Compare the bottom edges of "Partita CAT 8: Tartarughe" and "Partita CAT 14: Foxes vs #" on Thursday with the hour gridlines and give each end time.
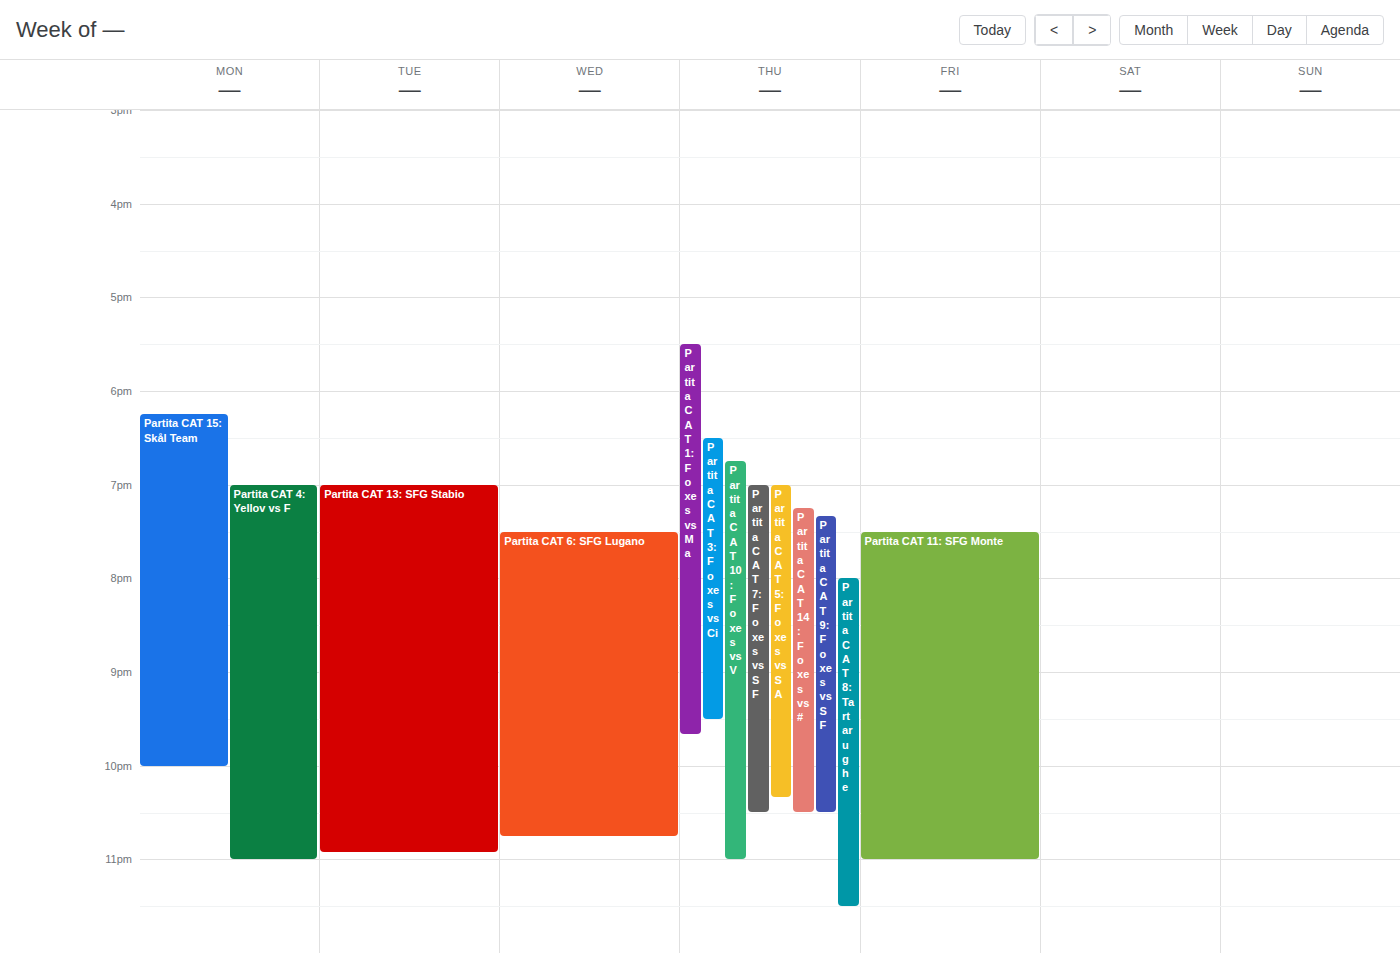
"Partita CAT 8: Tartarughe": 23:30, halfway between the 23:00 and 24:00 lines. "Partita CAT 14: Foxes vs #": 22:30, halfway between the 22:00 and 23:00 lines.